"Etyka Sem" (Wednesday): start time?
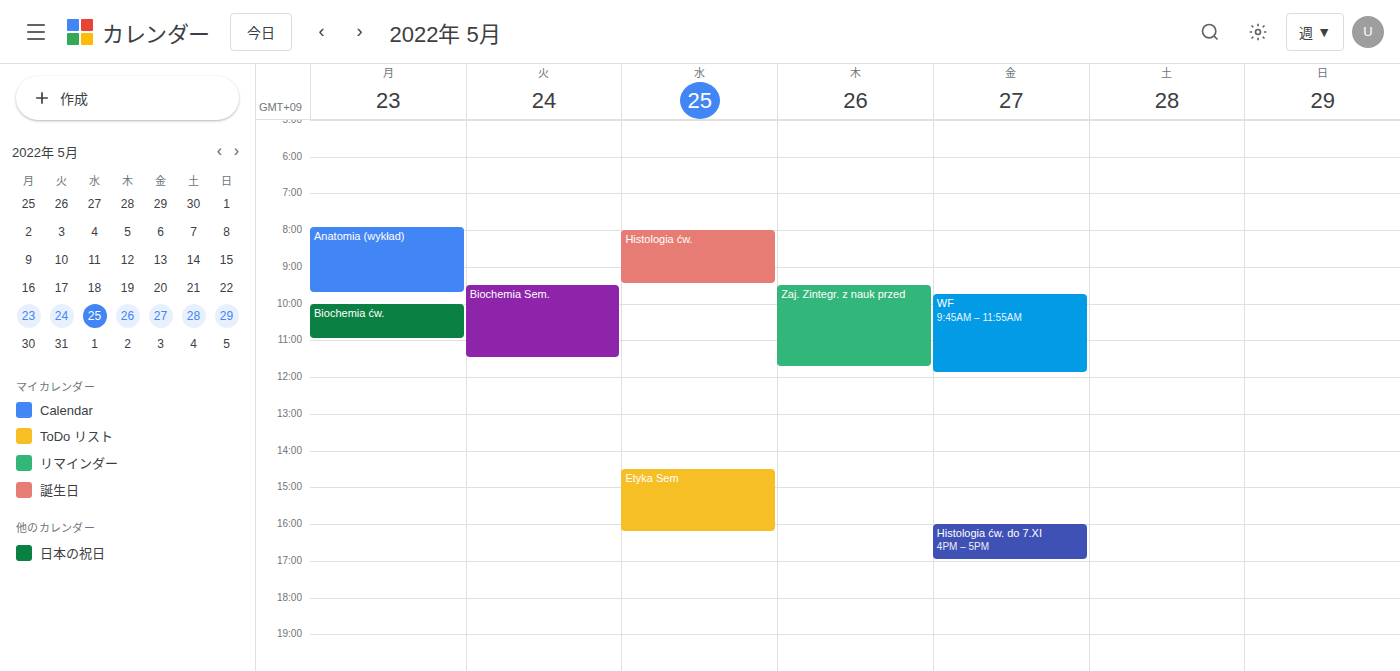
2:30 PM